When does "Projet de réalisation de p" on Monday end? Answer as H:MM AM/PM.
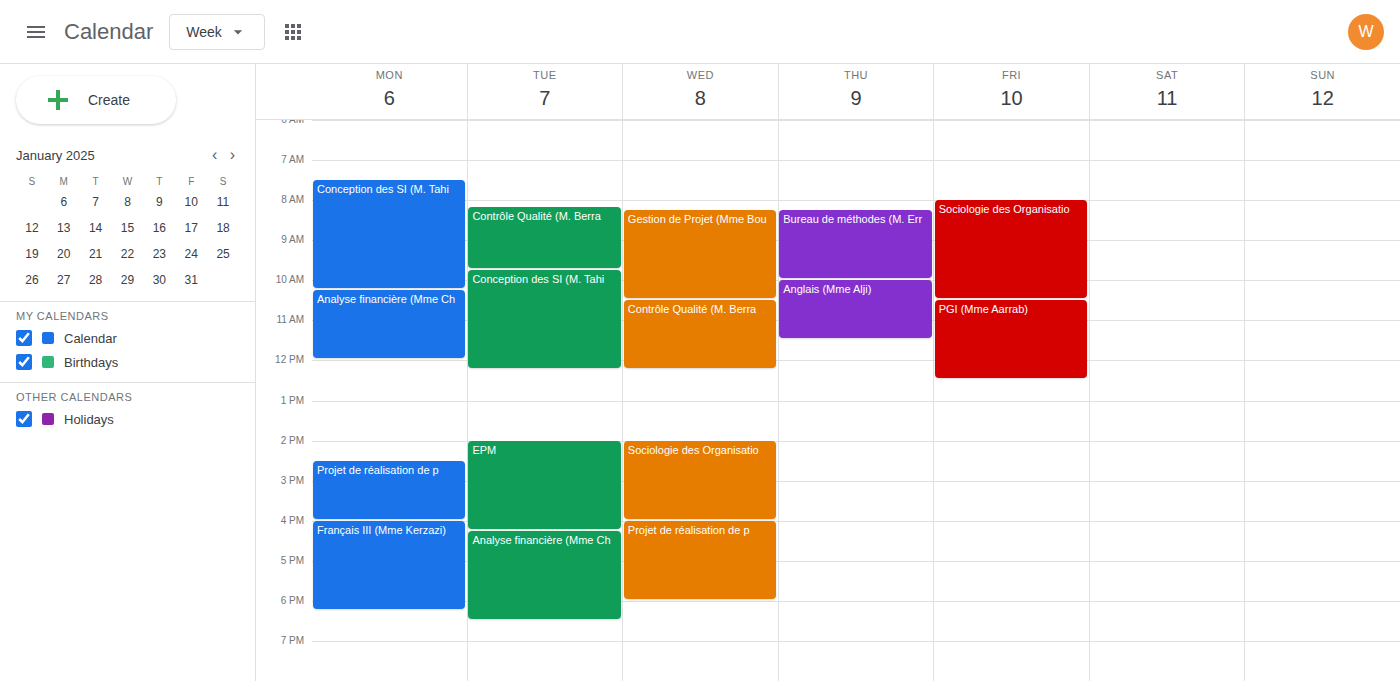
4:00 PM